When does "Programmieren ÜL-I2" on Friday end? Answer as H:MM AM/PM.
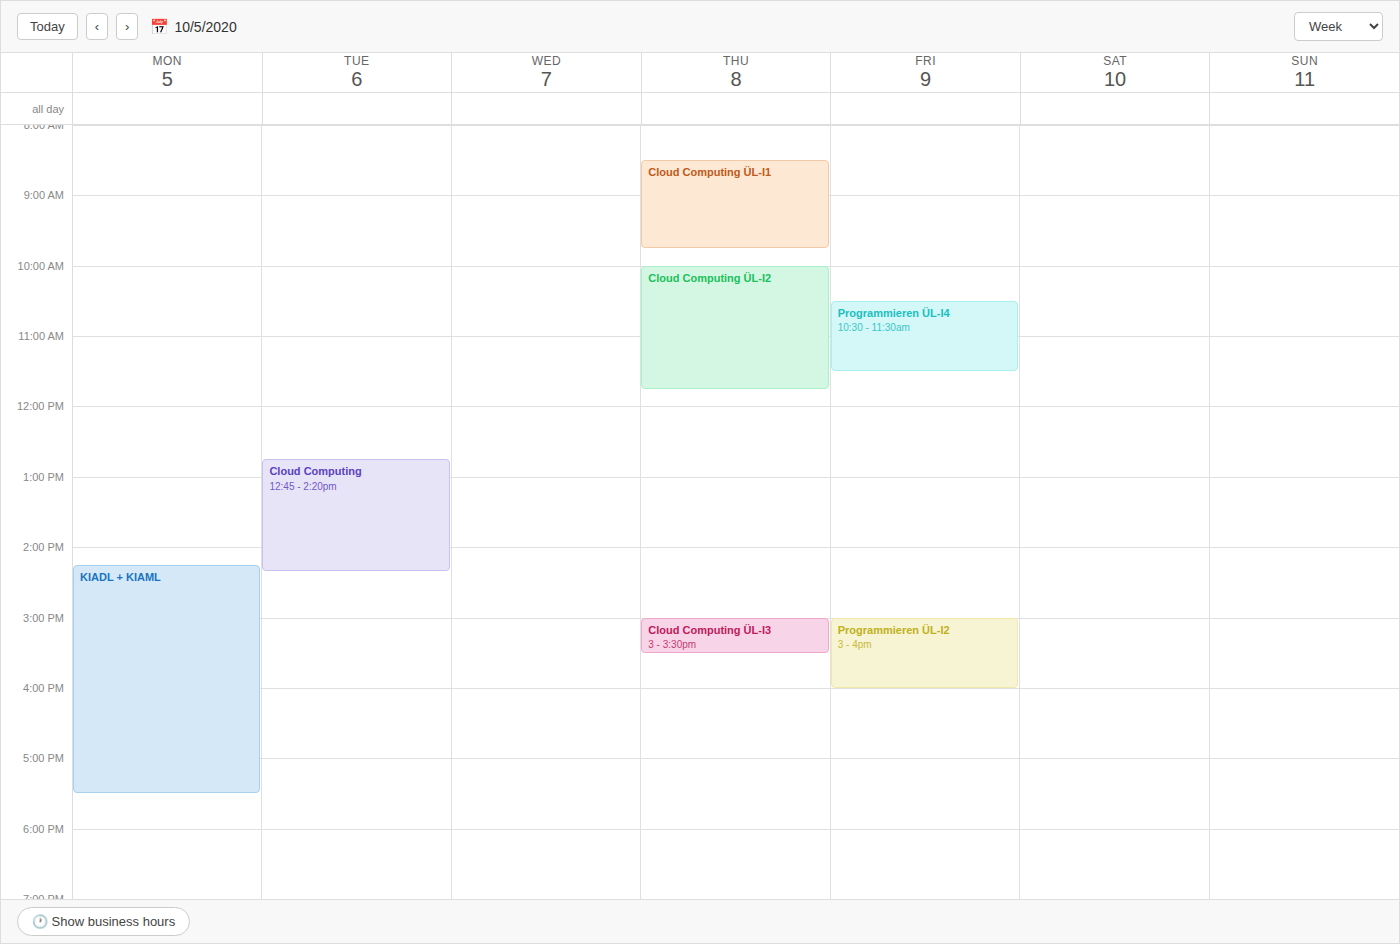
4:00 PM